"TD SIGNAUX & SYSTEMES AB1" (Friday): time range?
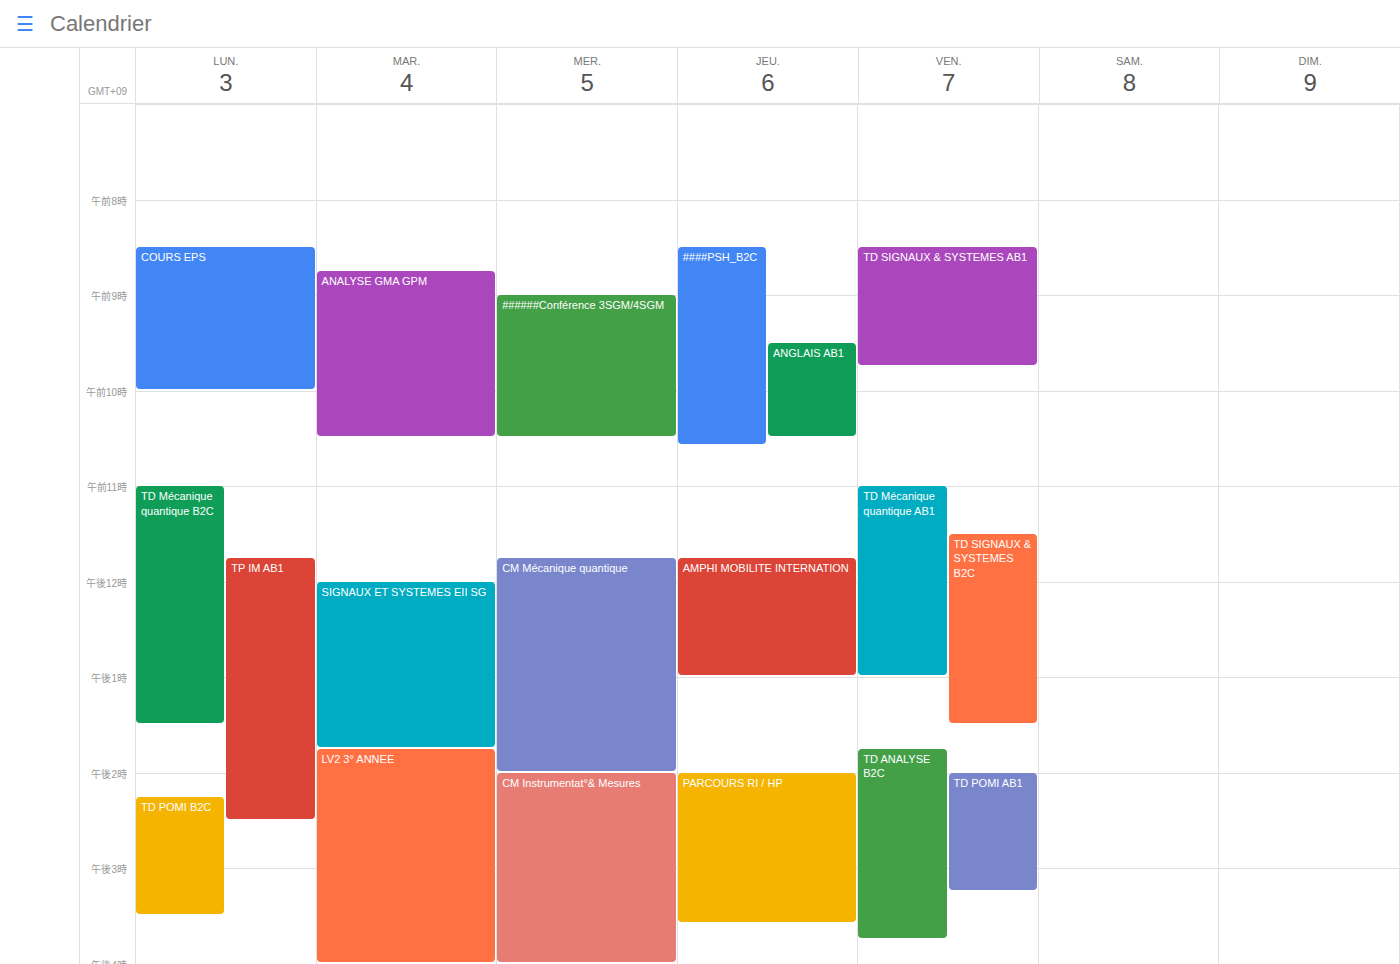
8:30 AM to 9:45 AM